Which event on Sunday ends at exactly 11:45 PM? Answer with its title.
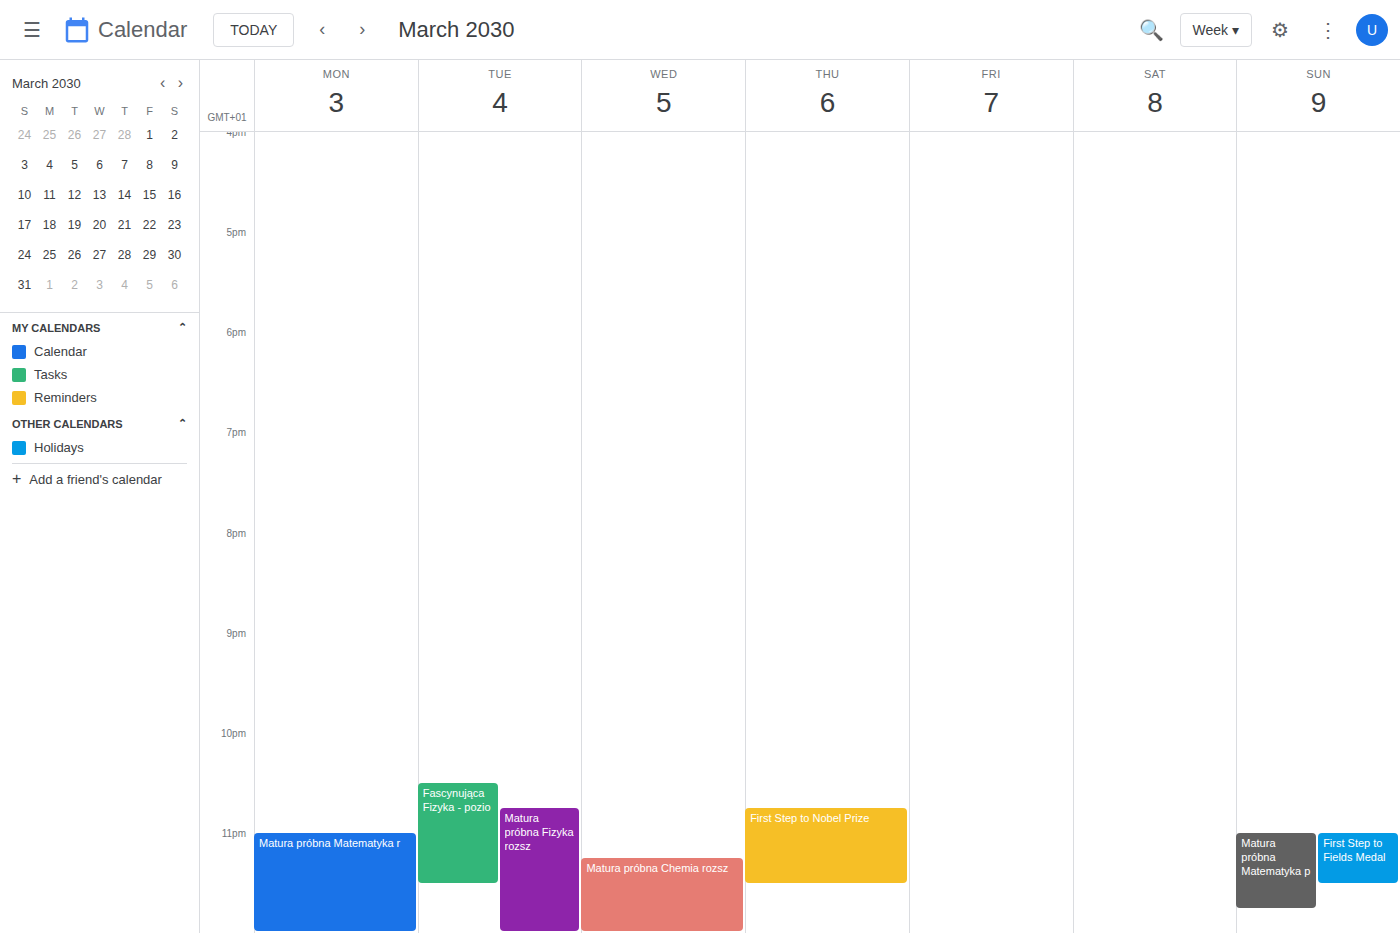
"Matura próbna Matematyka p"